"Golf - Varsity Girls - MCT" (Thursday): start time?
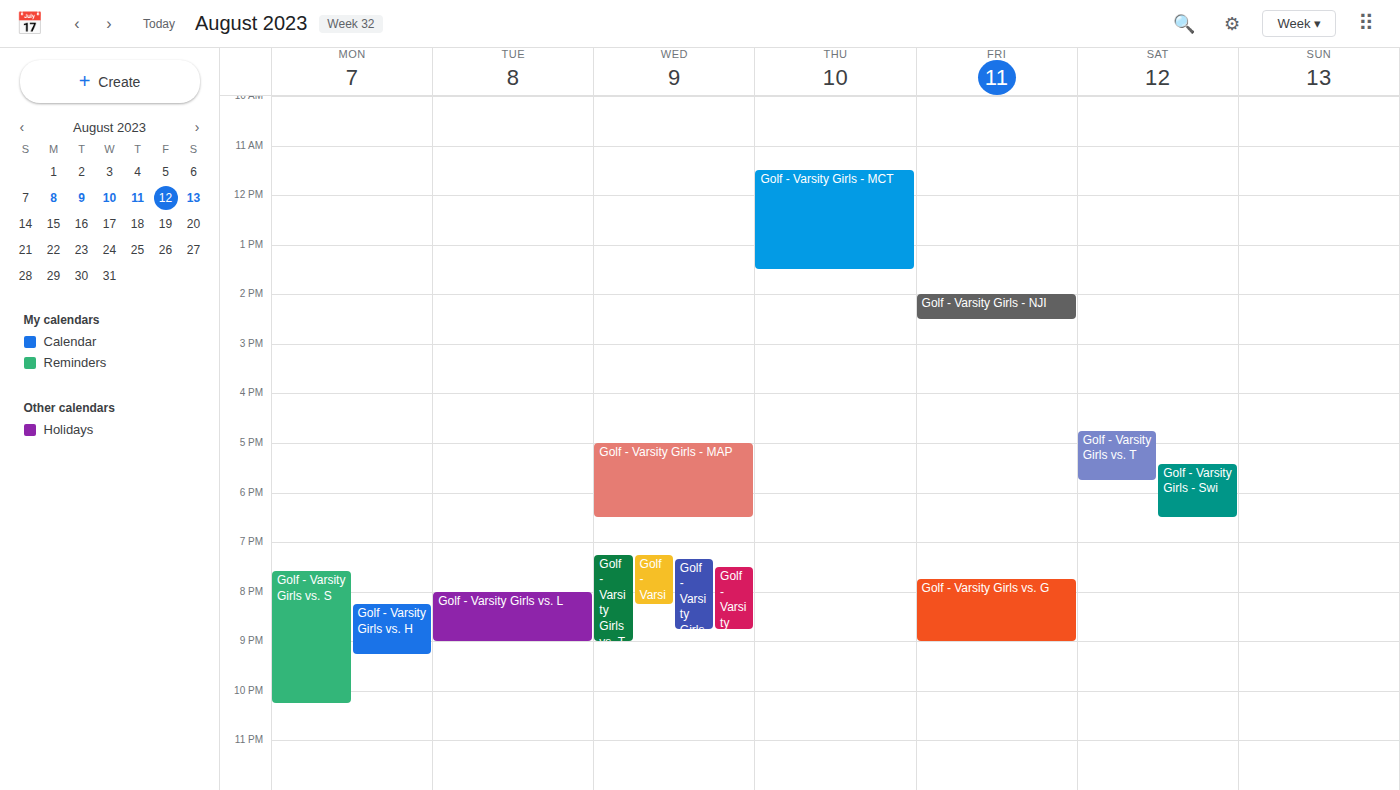
11:30 AM